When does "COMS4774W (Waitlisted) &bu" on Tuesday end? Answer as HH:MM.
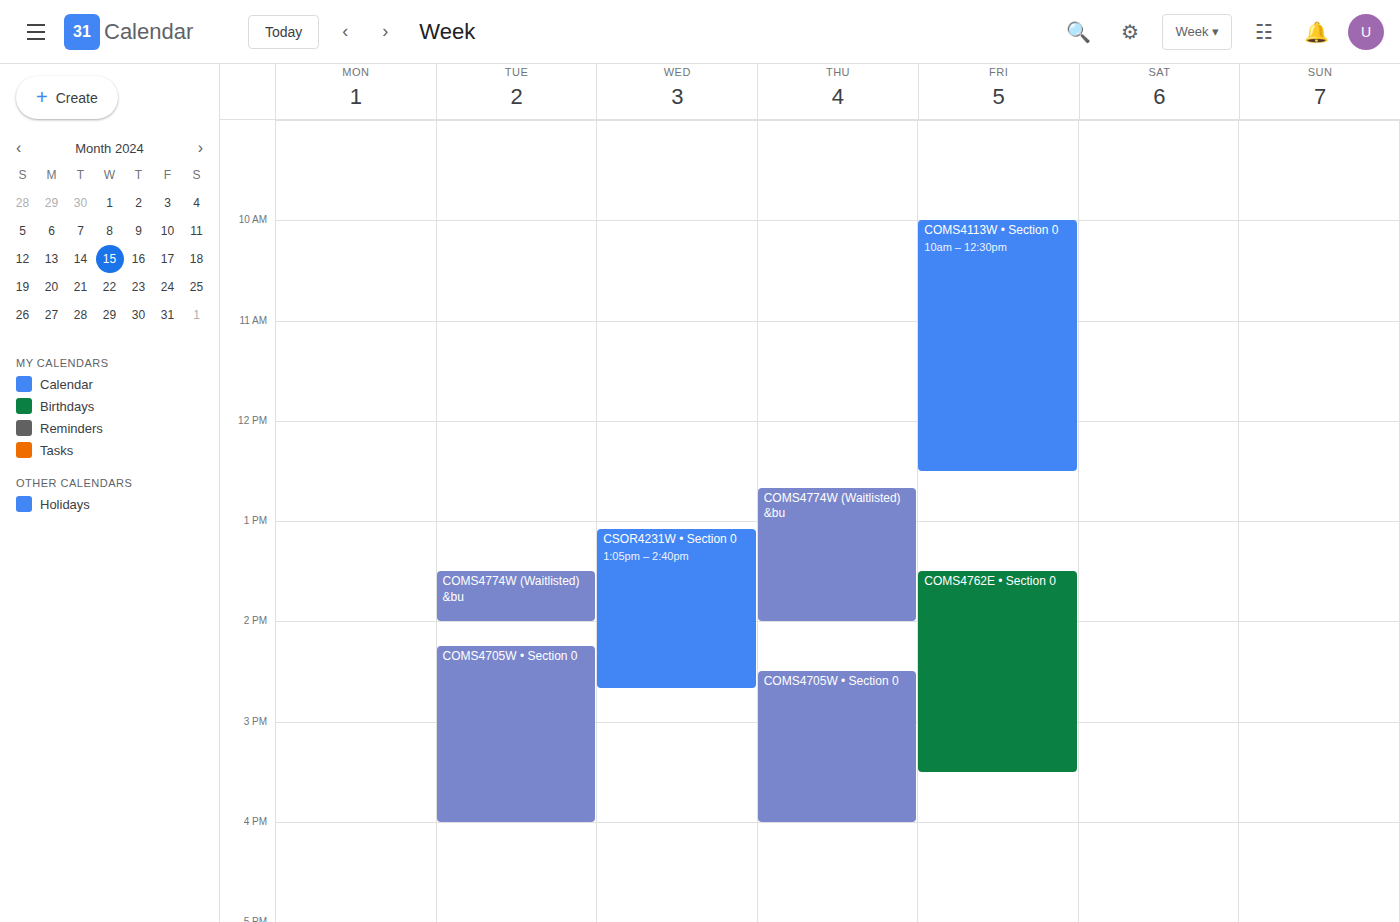
14:00